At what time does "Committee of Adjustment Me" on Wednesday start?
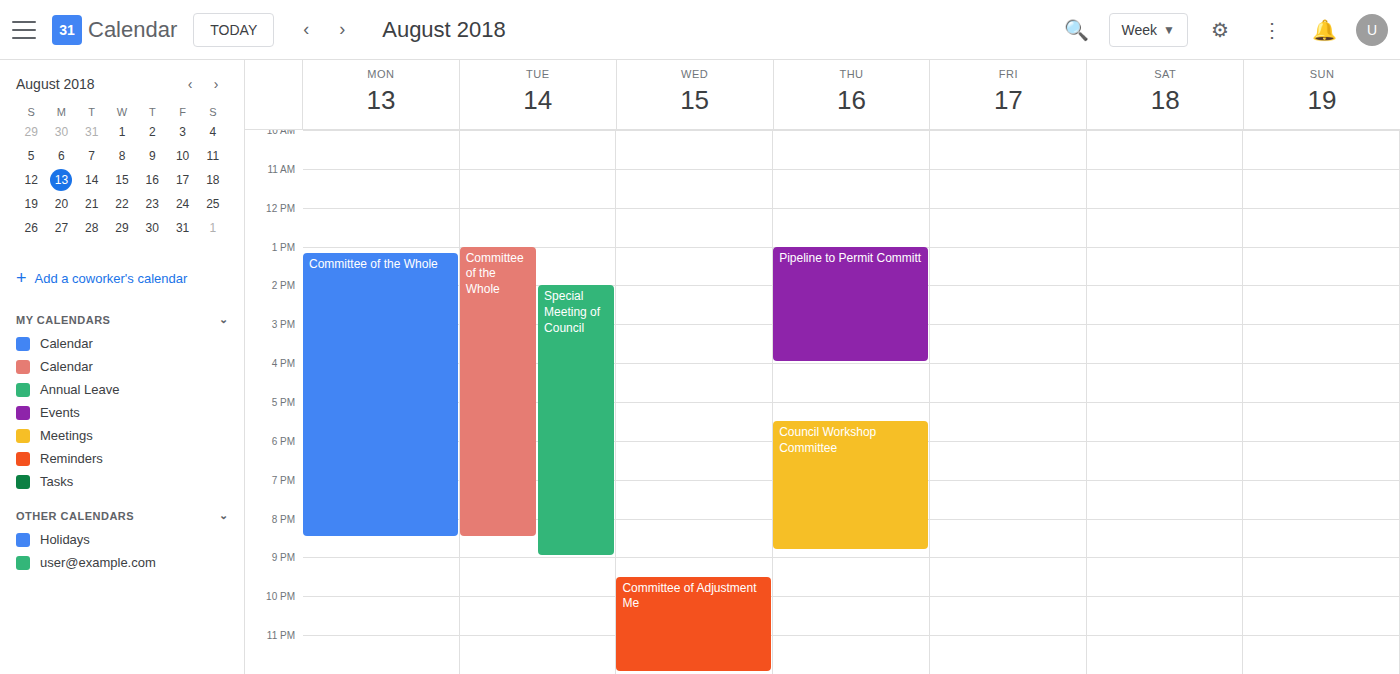
21:30